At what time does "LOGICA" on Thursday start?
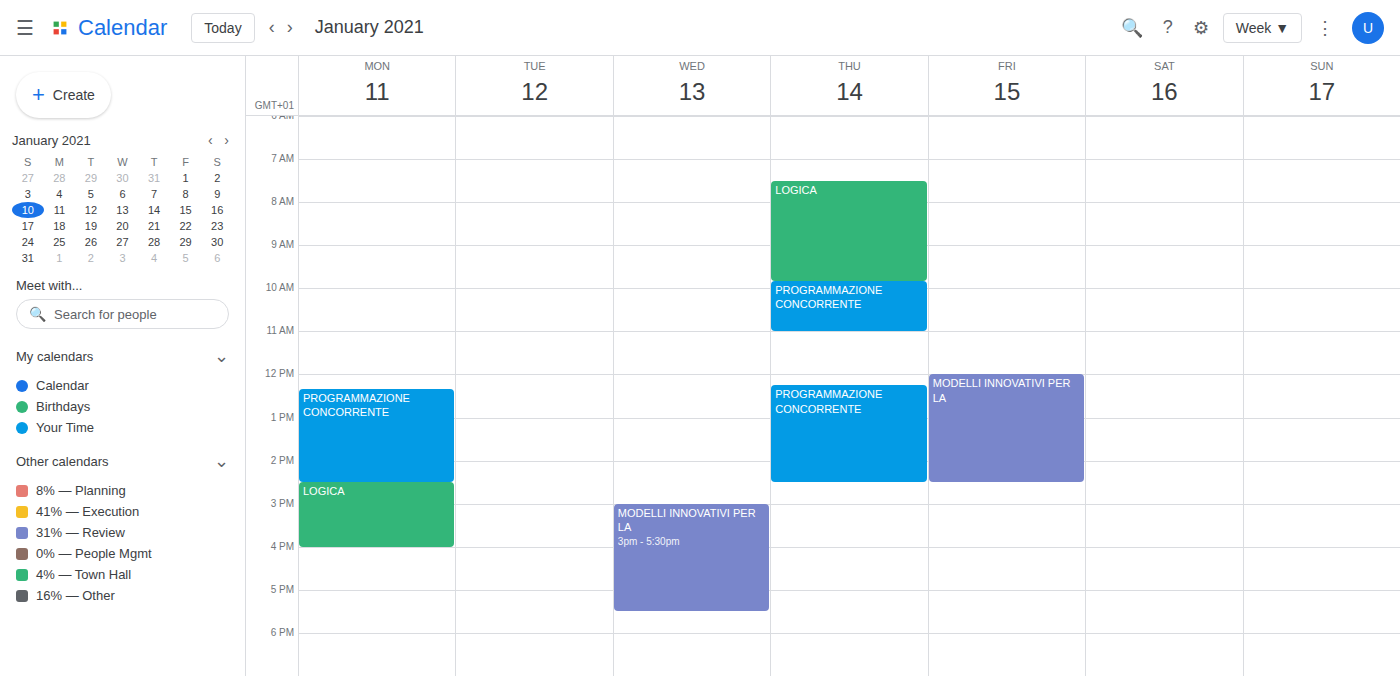
7:30 AM